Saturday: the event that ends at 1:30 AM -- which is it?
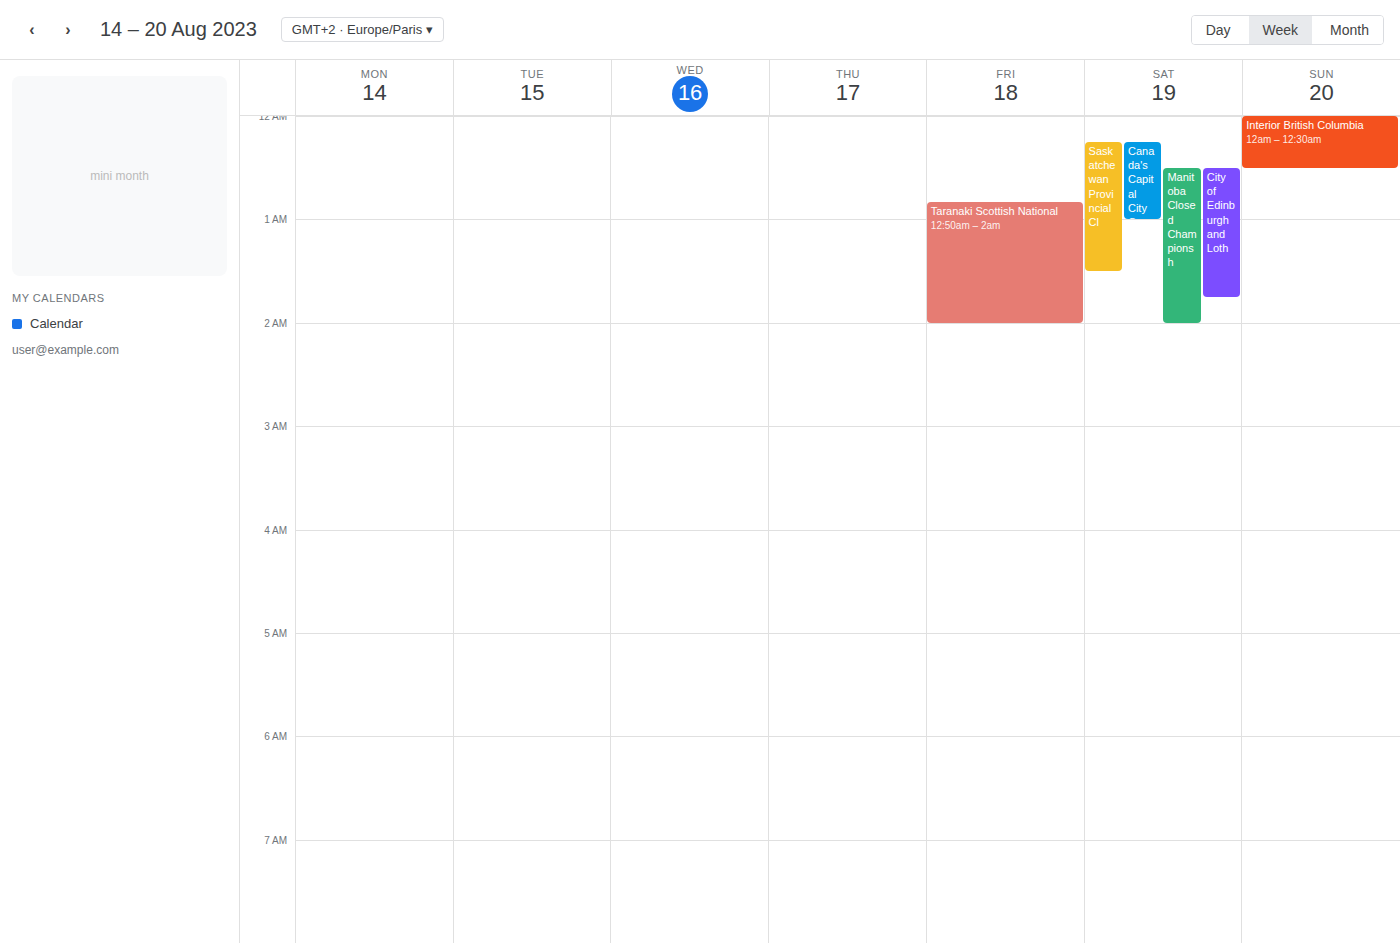
"Saskatchewan Provincial Cl"